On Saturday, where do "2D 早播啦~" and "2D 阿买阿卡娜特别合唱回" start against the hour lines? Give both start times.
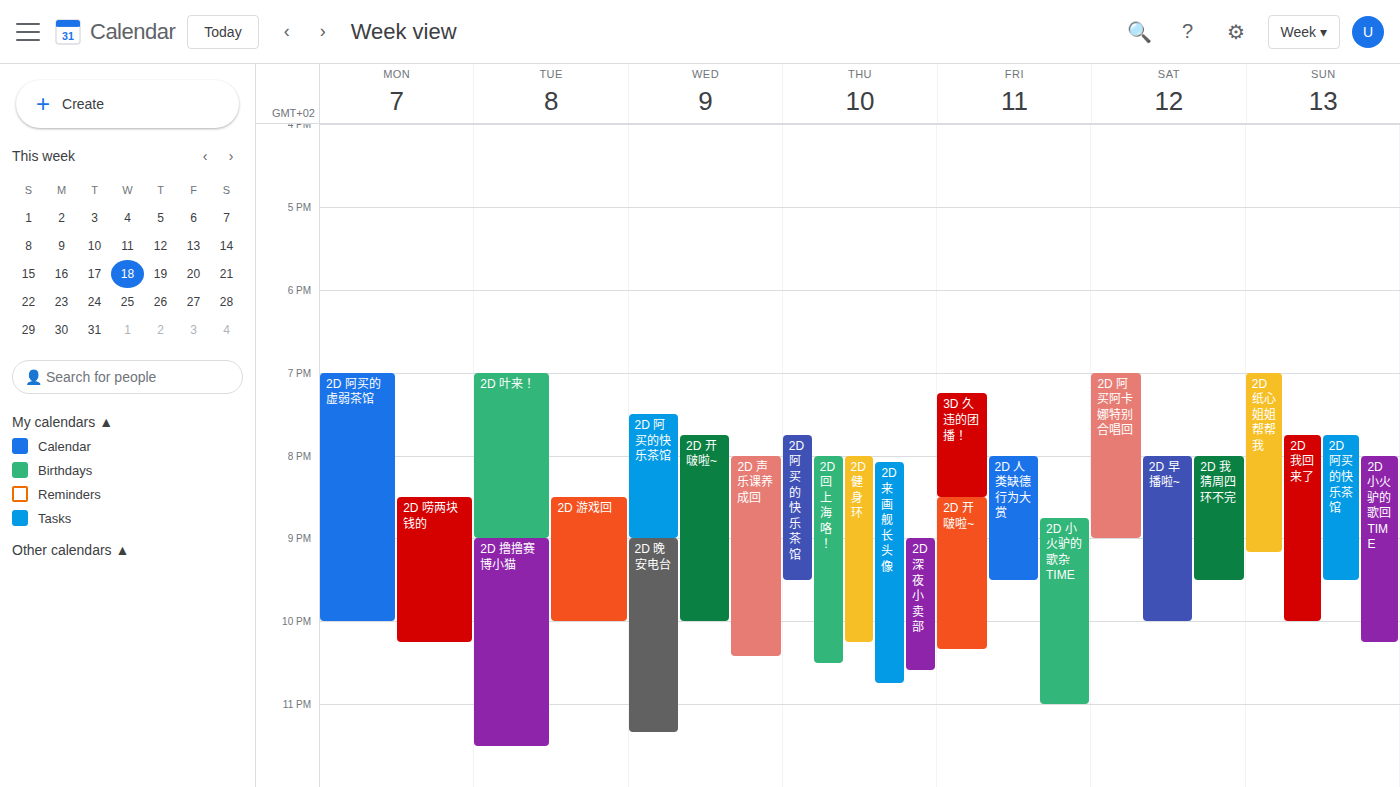
"2D 早播啦~": 8:00 PM, exactly on the 8 PM line. "2D 阿买阿卡娜特别合唱回": 7:00 PM, exactly on the 7 PM line.